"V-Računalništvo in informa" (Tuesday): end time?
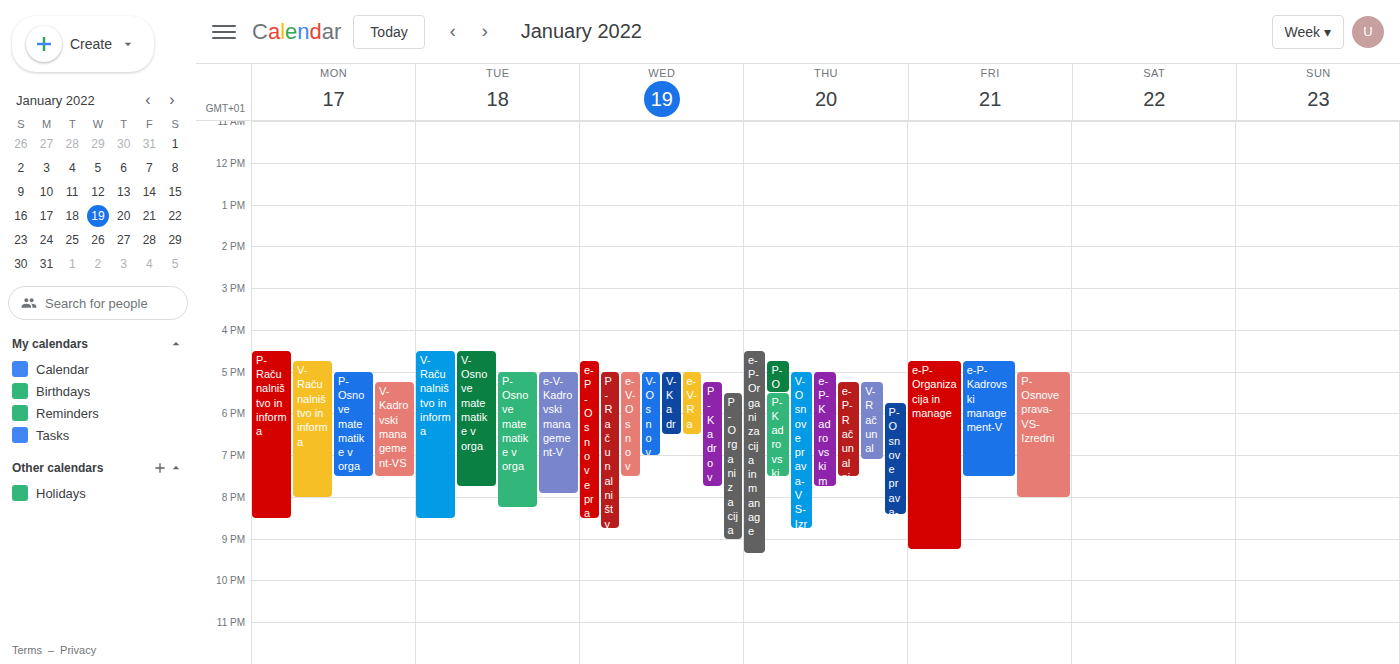
8:30 PM